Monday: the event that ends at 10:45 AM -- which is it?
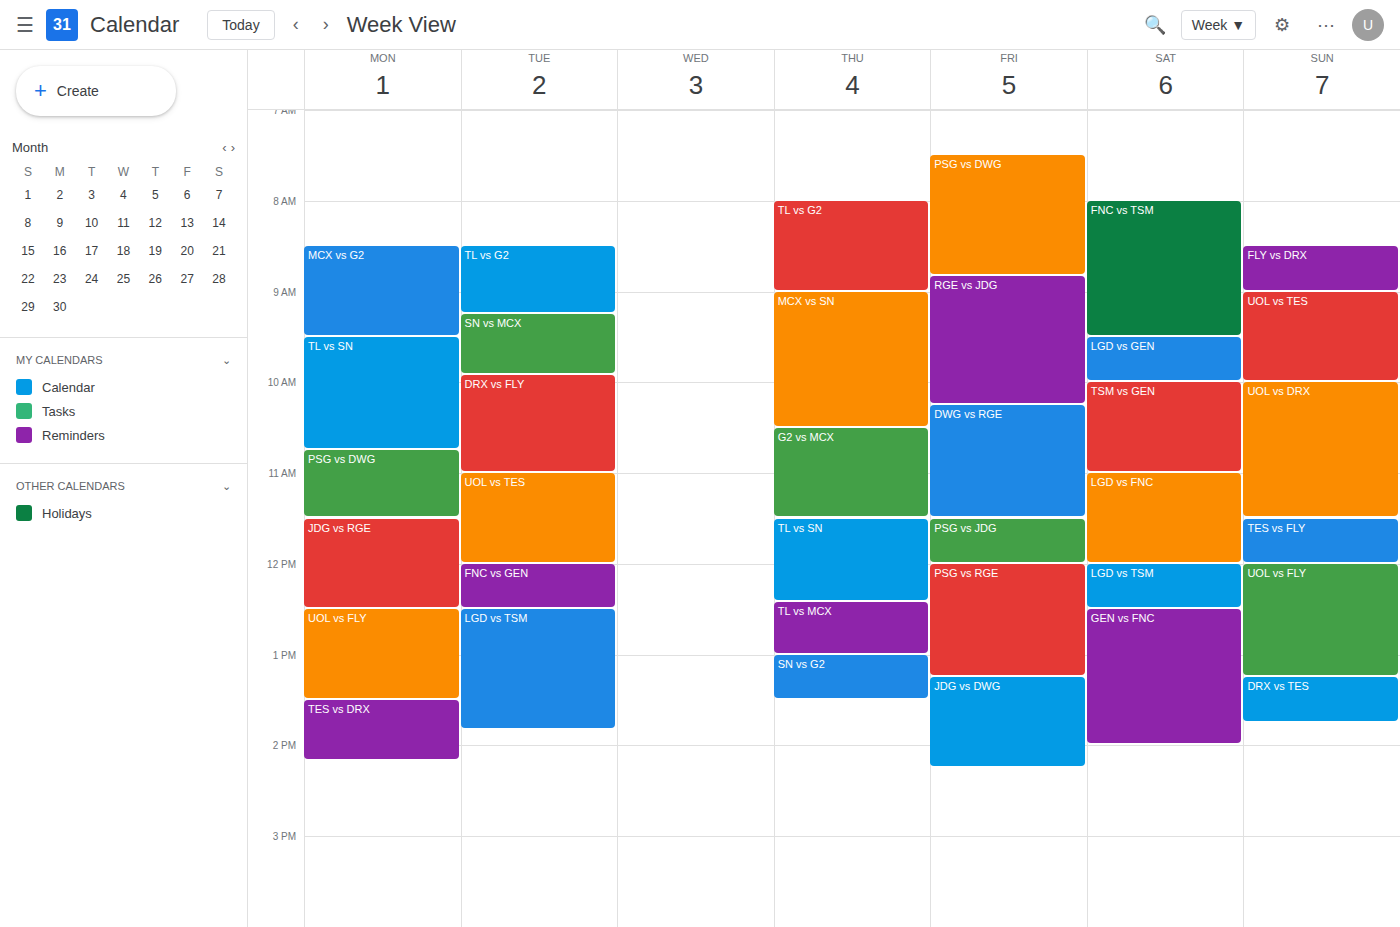
"TL vs SN"